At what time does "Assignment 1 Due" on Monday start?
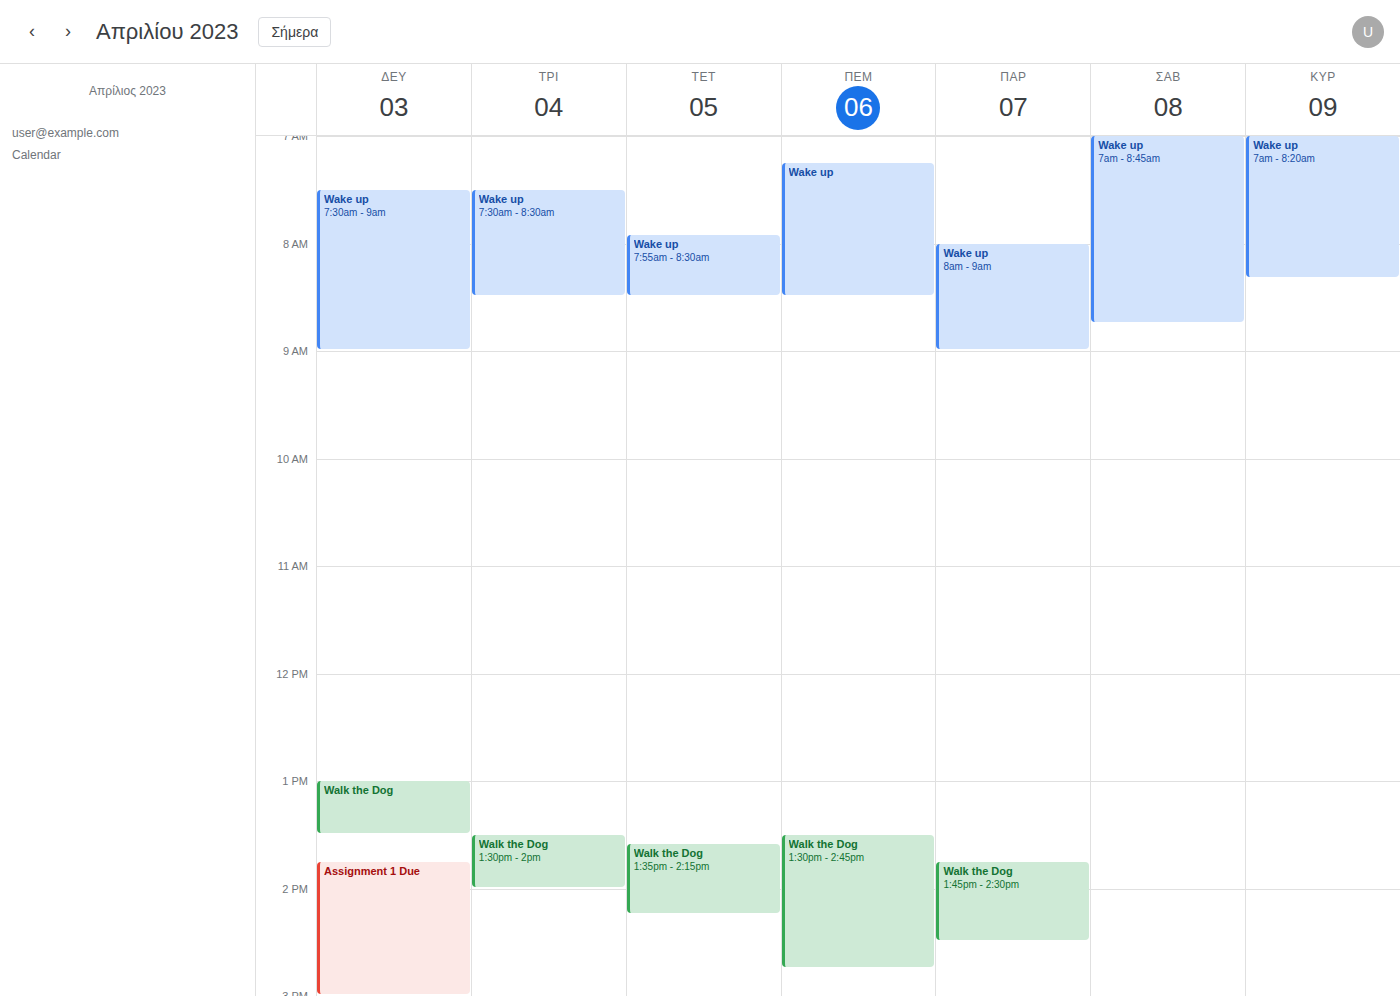
13:45